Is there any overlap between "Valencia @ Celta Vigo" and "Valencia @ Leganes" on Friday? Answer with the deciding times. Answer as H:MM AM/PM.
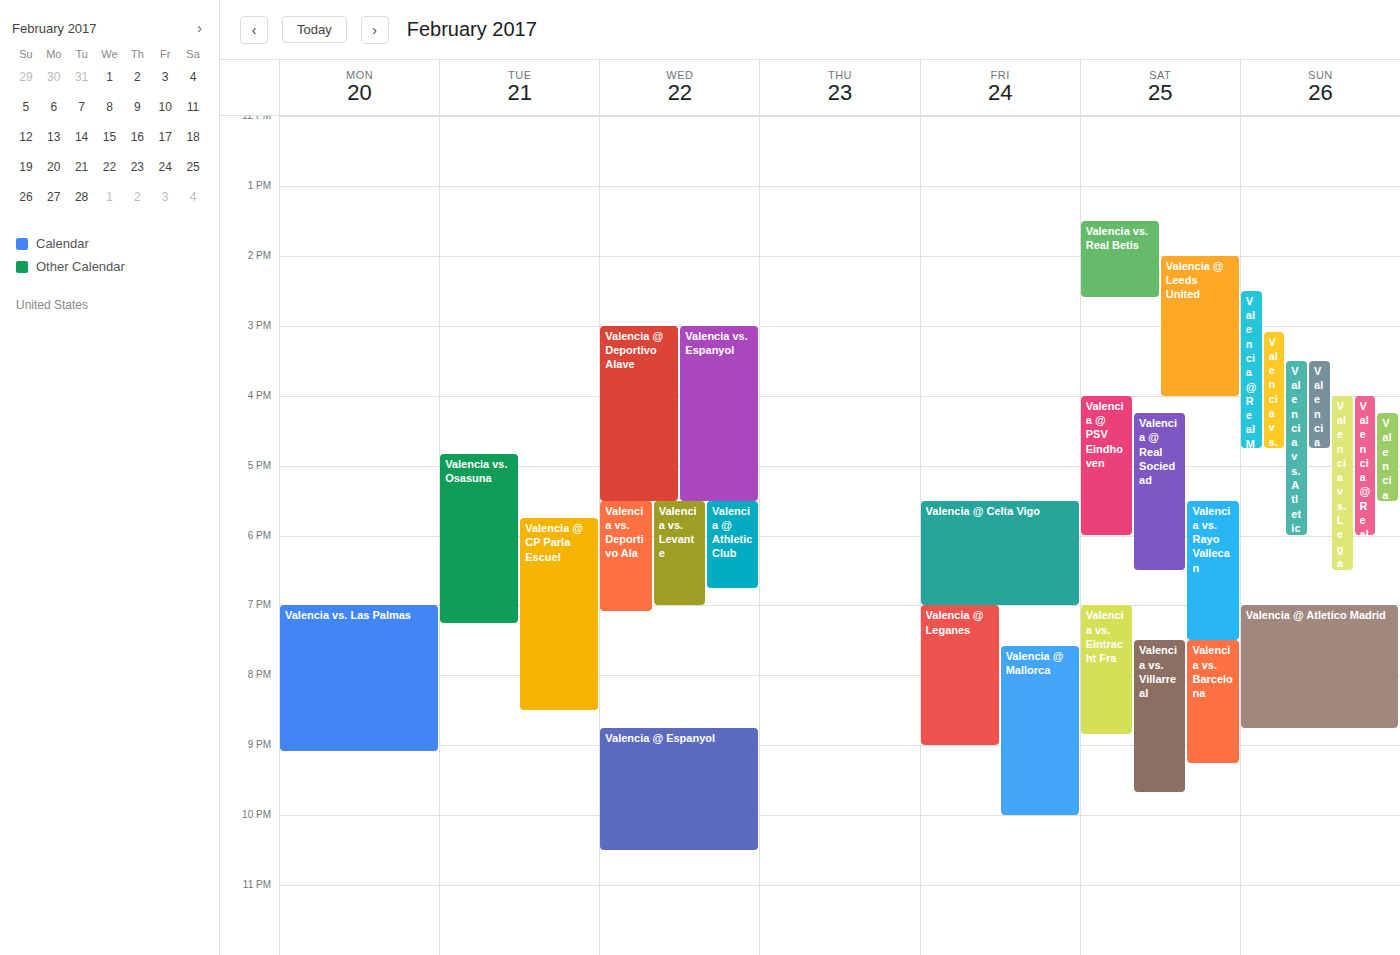
"Valencia @ Celta Vigo" ends at 7:00 PM, exactly when "Valencia @ Leganes" starts -- they touch but do not overlap.